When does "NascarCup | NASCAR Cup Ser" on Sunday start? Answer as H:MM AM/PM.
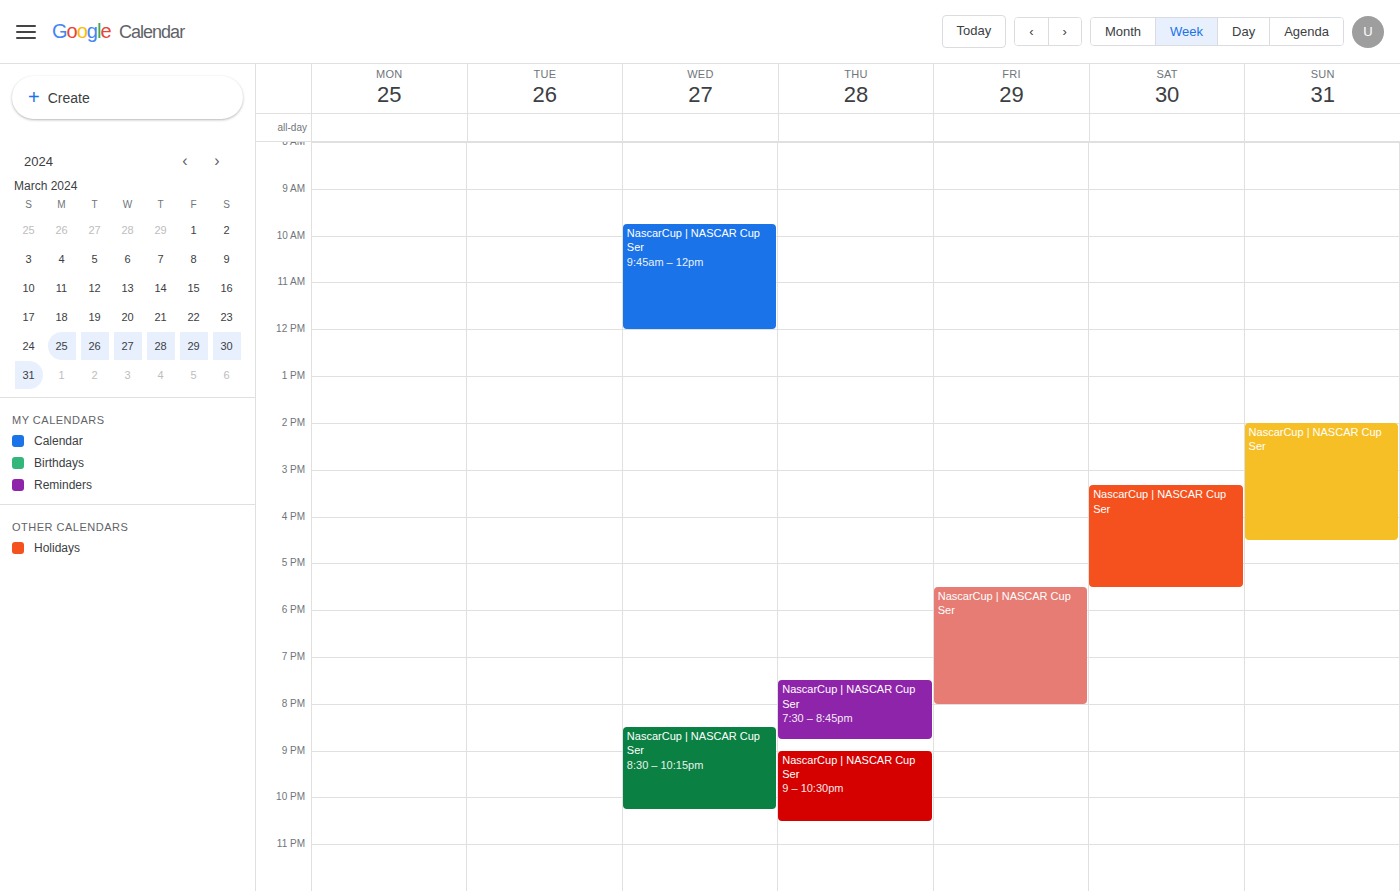
2:00 PM